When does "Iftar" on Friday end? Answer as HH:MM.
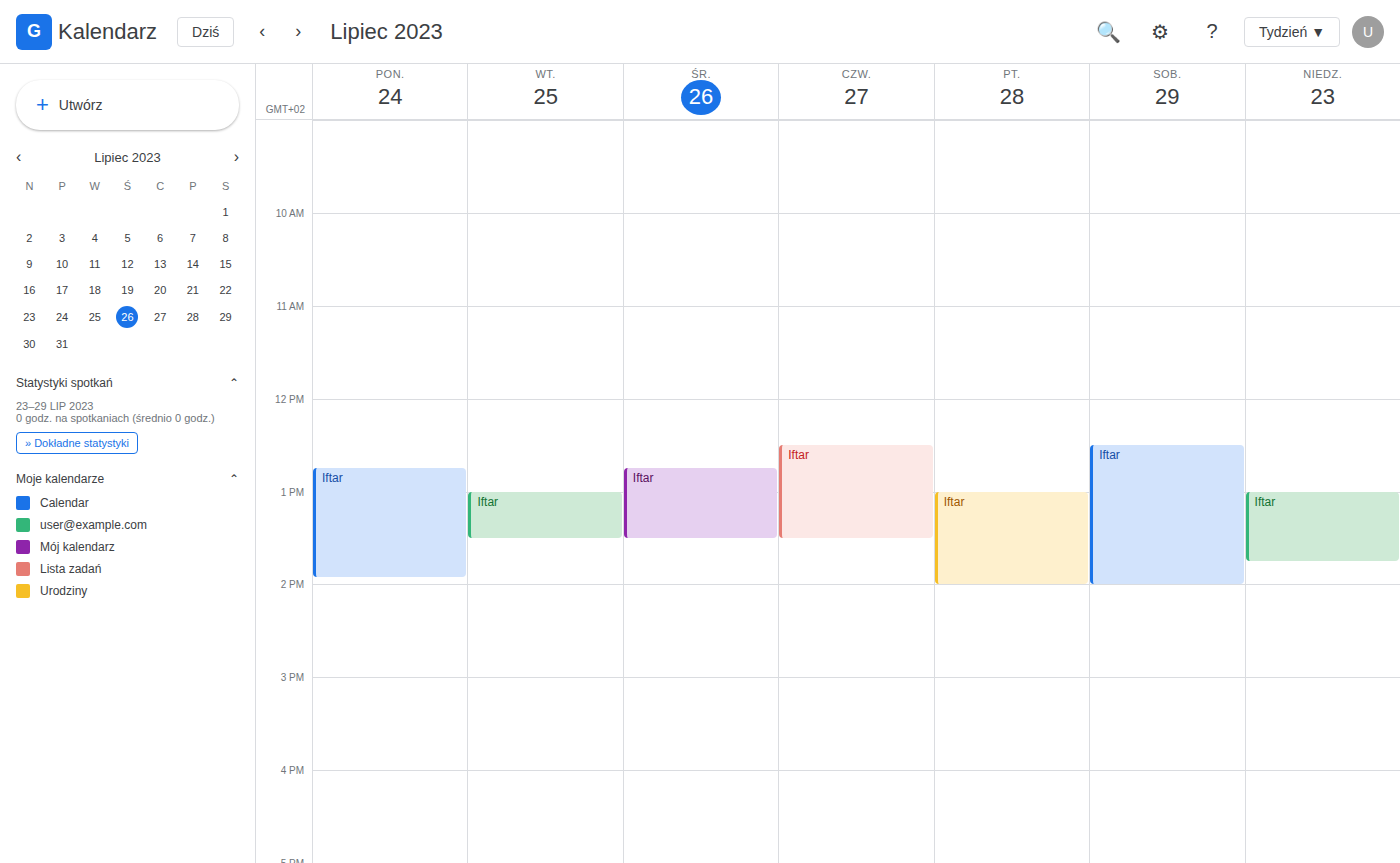
14:00